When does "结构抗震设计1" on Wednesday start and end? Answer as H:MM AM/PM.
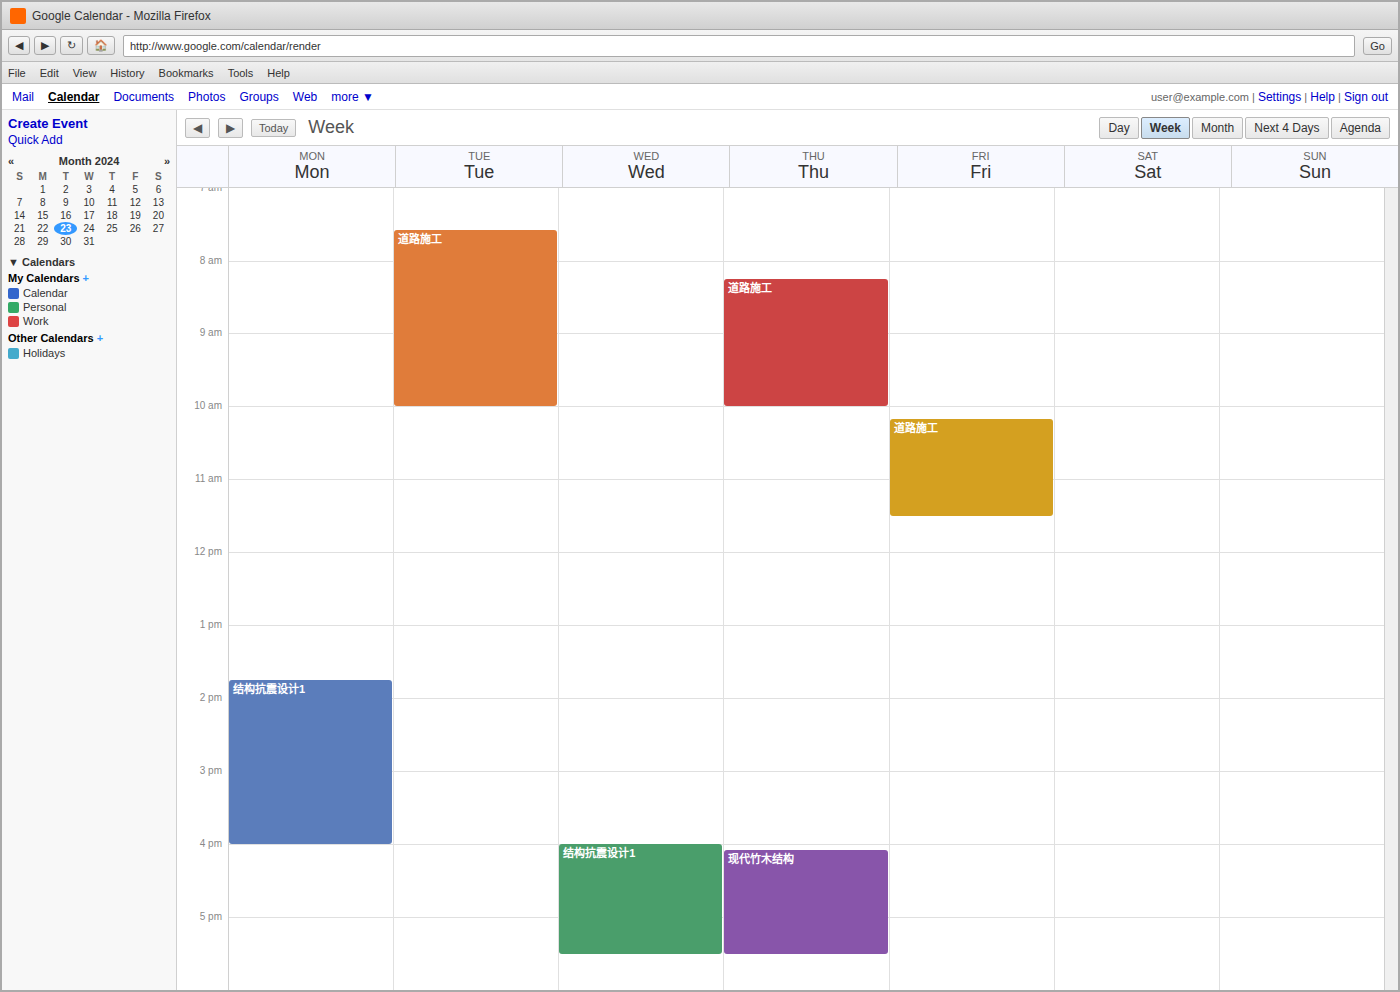
4:00 PM to 5:30 PM